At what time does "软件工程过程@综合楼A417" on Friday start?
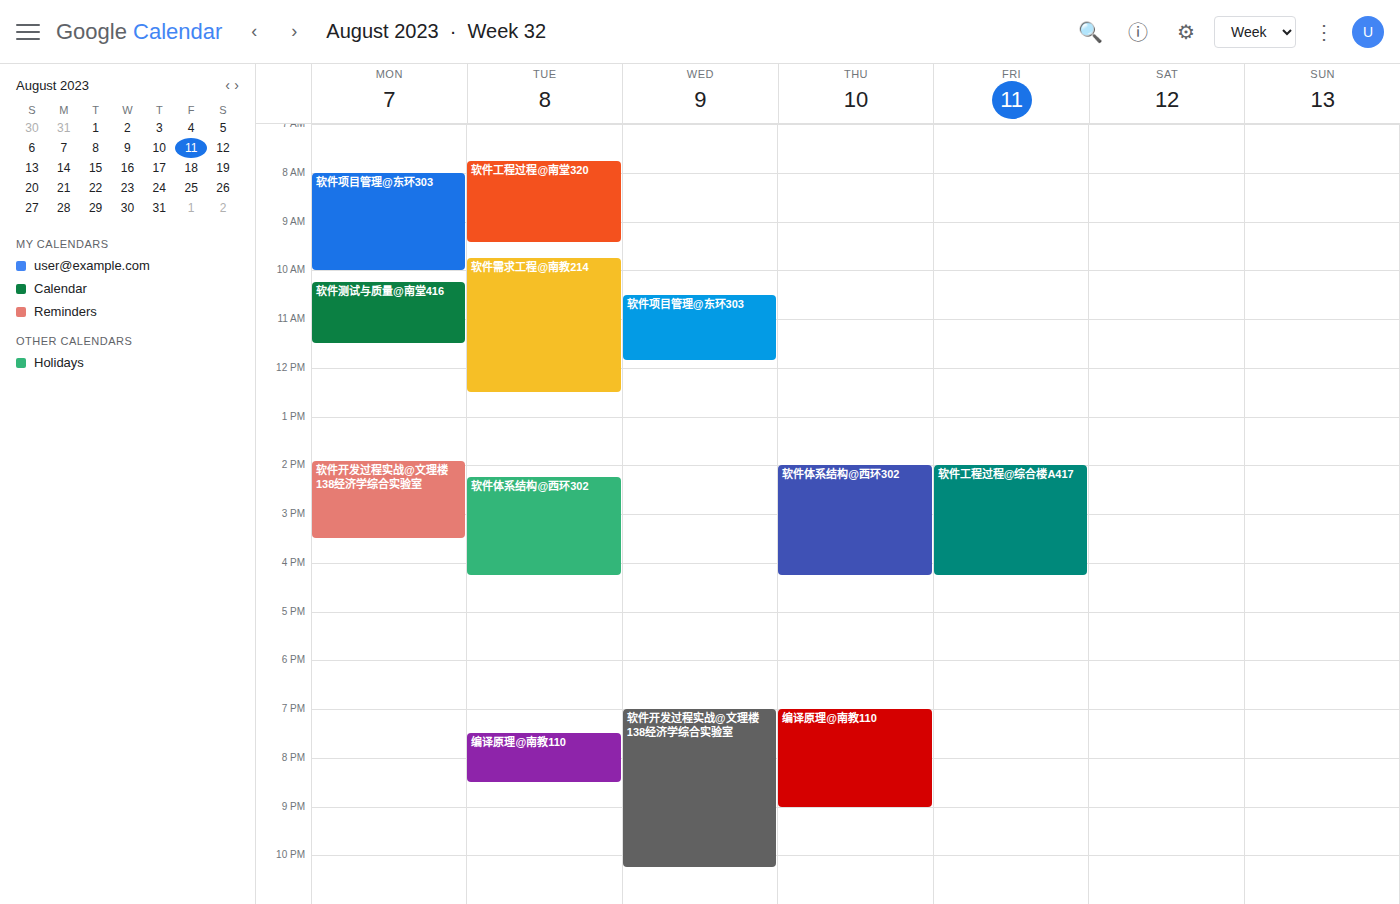
2:00 PM